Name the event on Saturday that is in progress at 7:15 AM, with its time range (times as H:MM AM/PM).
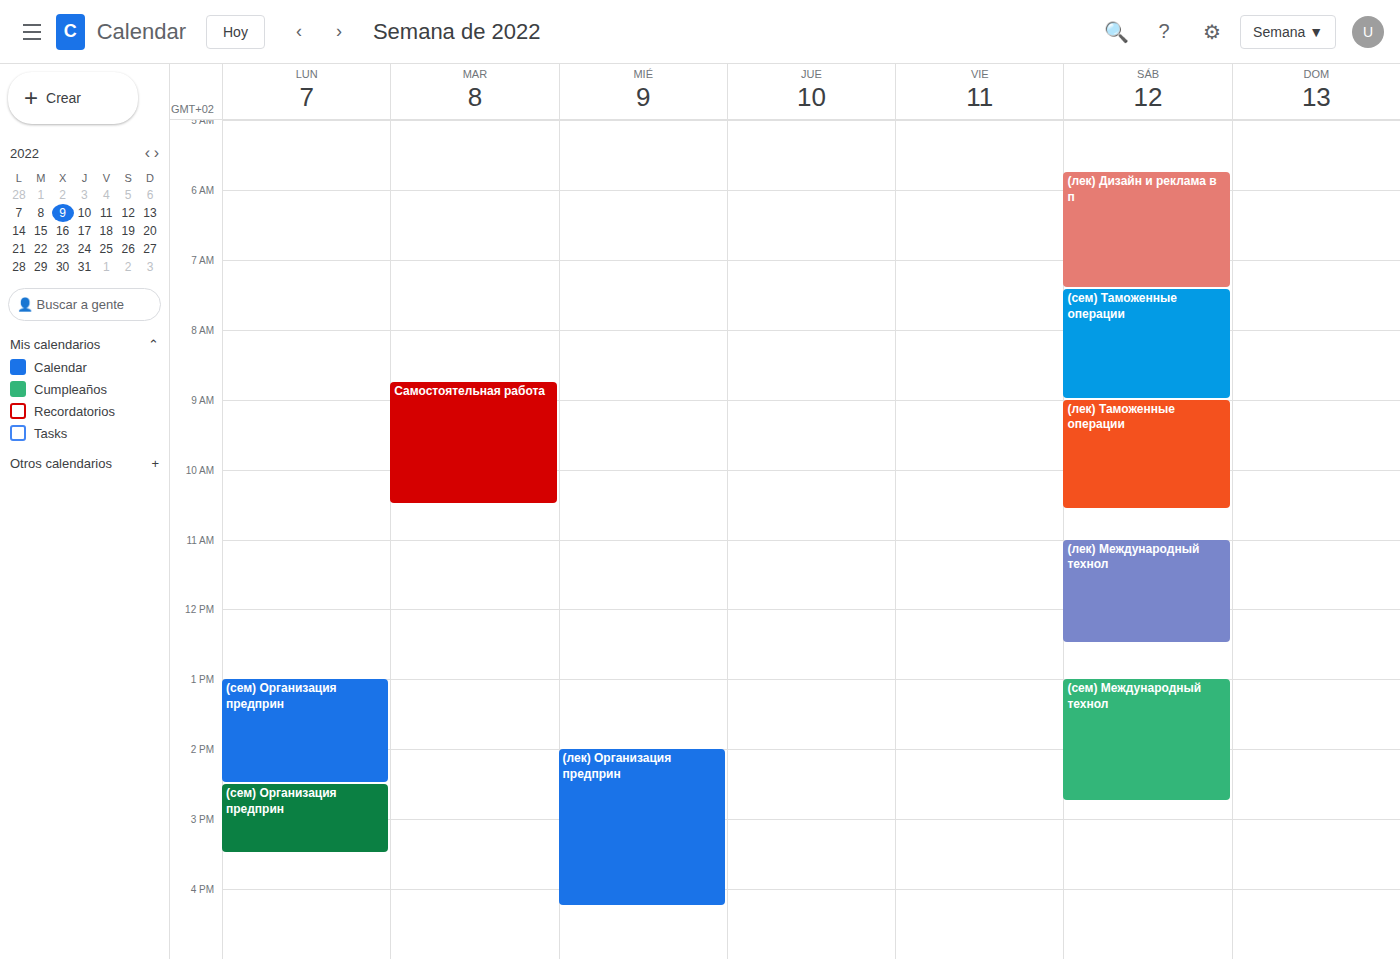
"(лек) Дизайн и реклама в п", 5:45 AM to 7:25 AM